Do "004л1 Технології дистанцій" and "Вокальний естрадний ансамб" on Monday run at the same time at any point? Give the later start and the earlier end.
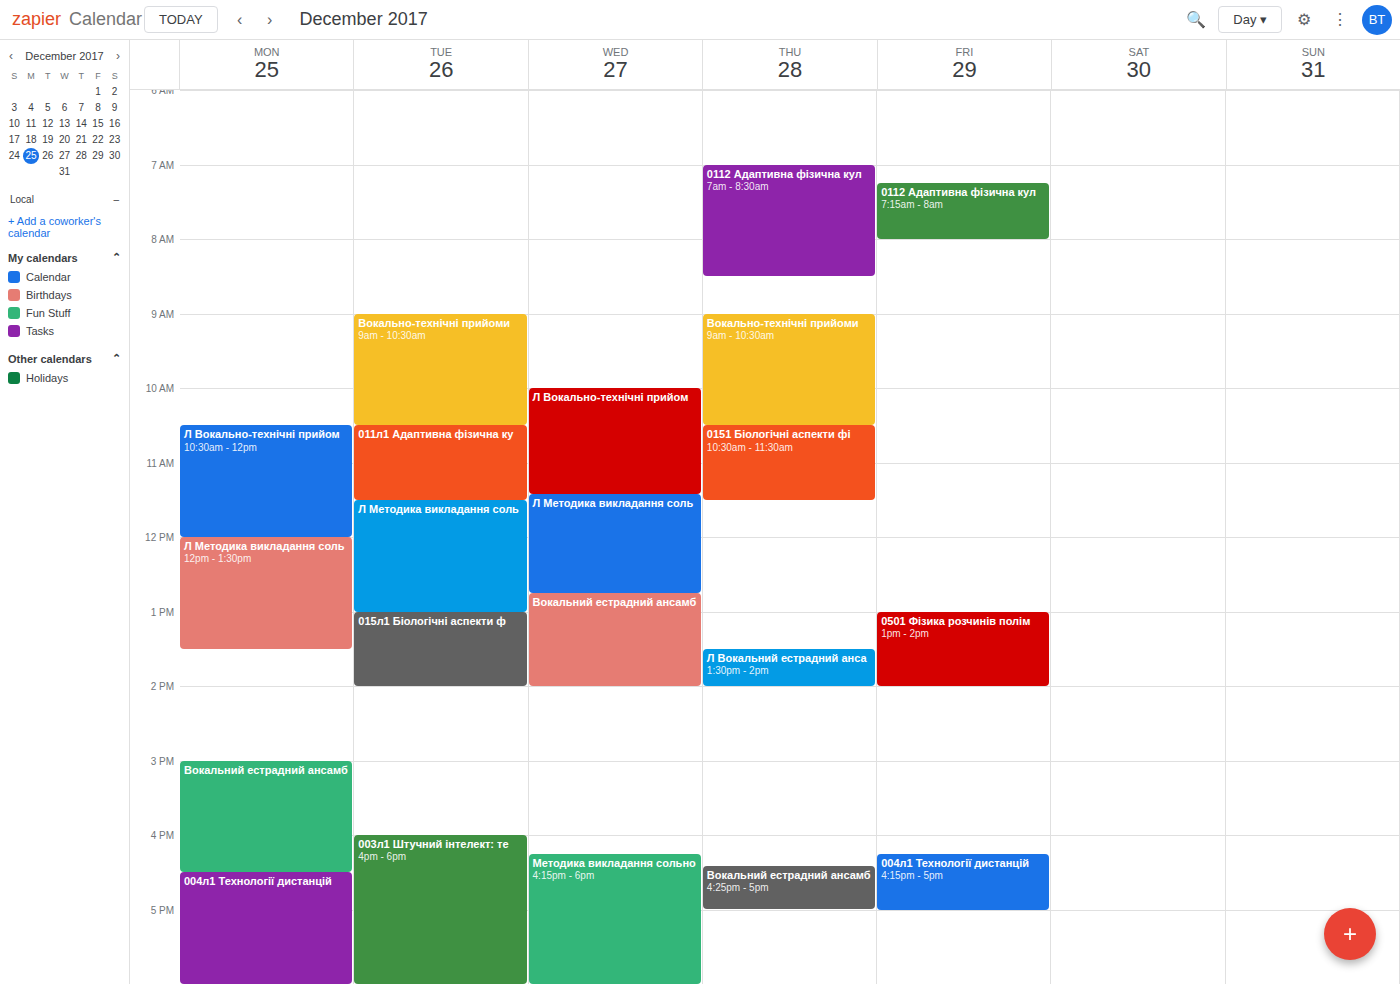
"Вокальний естрадний ансамб" ends at 4:30 PM, exactly when "004л1 Технології дистанцій" starts -- they touch but do not overlap.